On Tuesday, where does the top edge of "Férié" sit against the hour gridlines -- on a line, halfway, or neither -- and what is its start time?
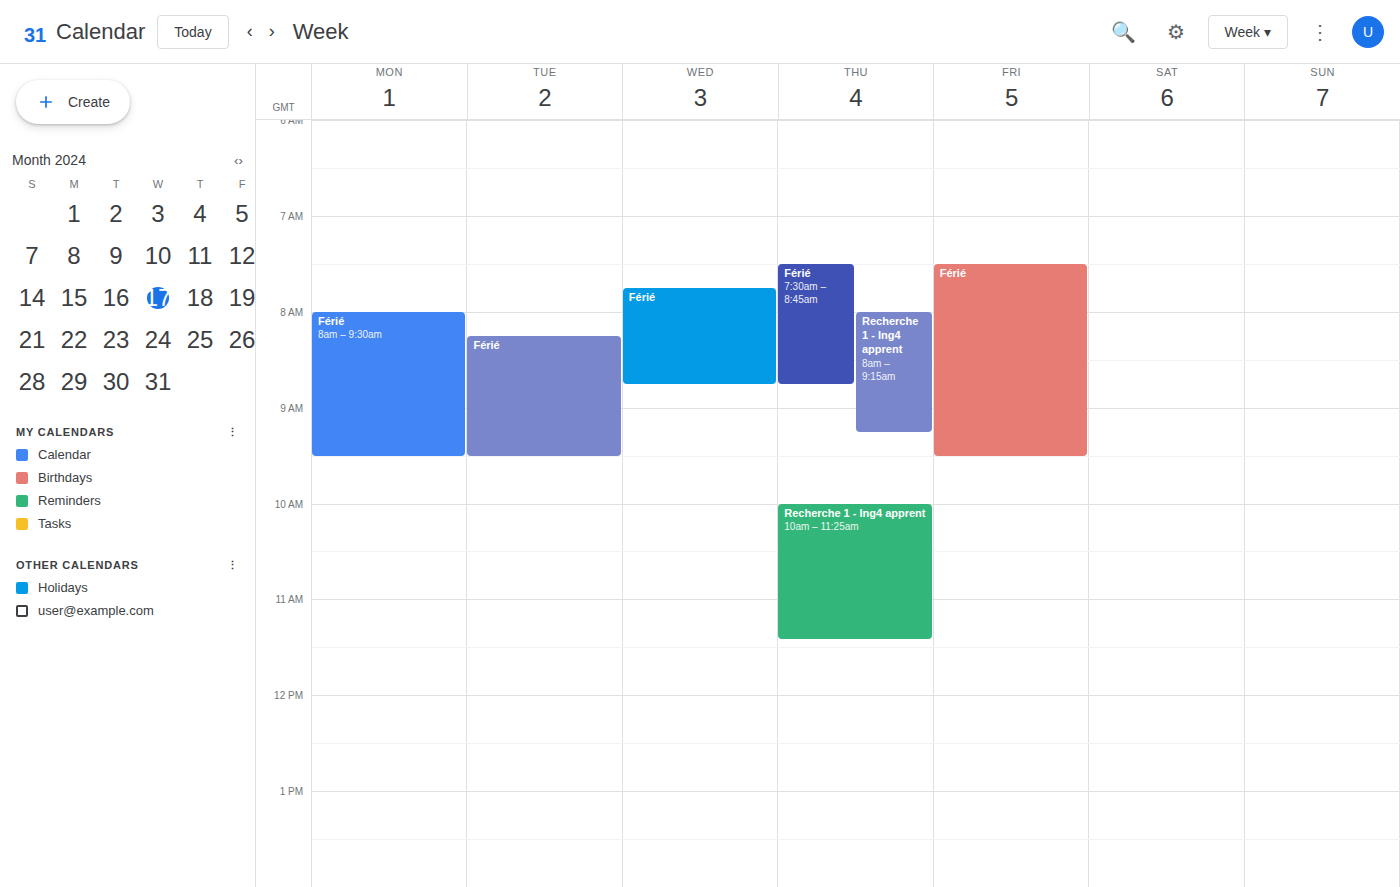
8:15 AM -- neither: a quarter of the way from the 8 AM line to the 9 AM line.